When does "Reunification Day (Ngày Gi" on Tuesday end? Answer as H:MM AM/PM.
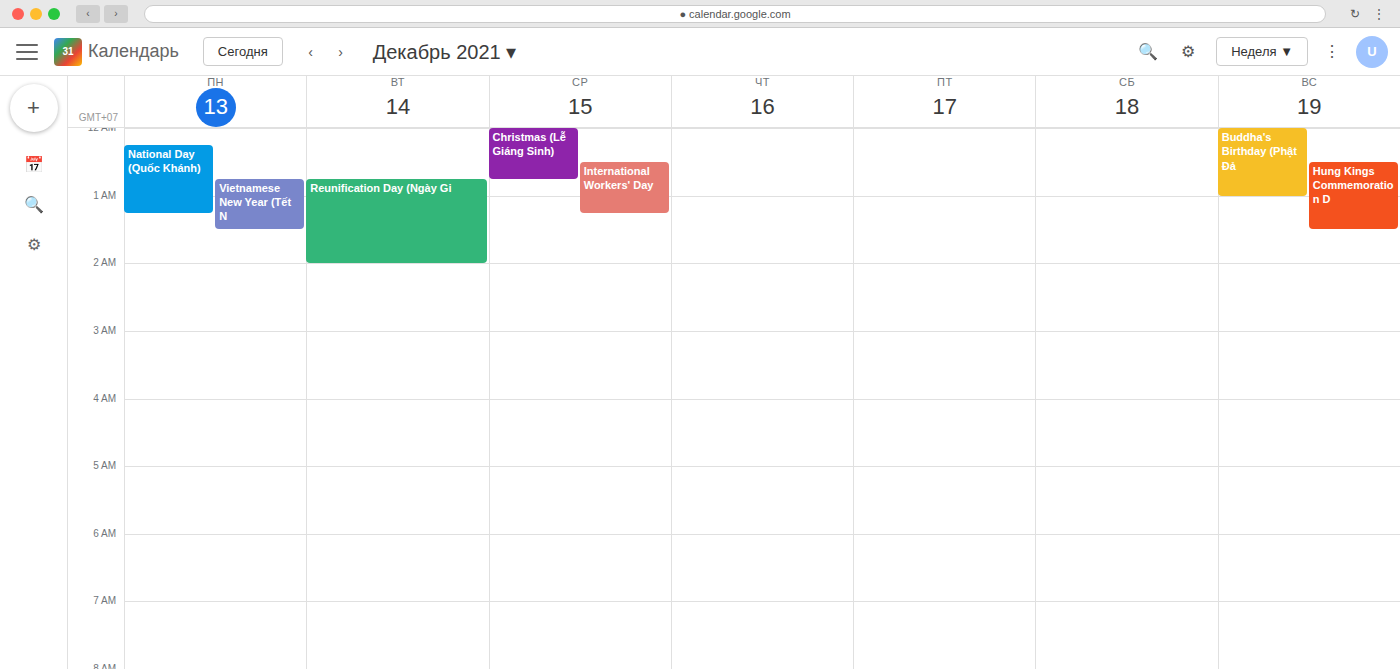
2:00 AM